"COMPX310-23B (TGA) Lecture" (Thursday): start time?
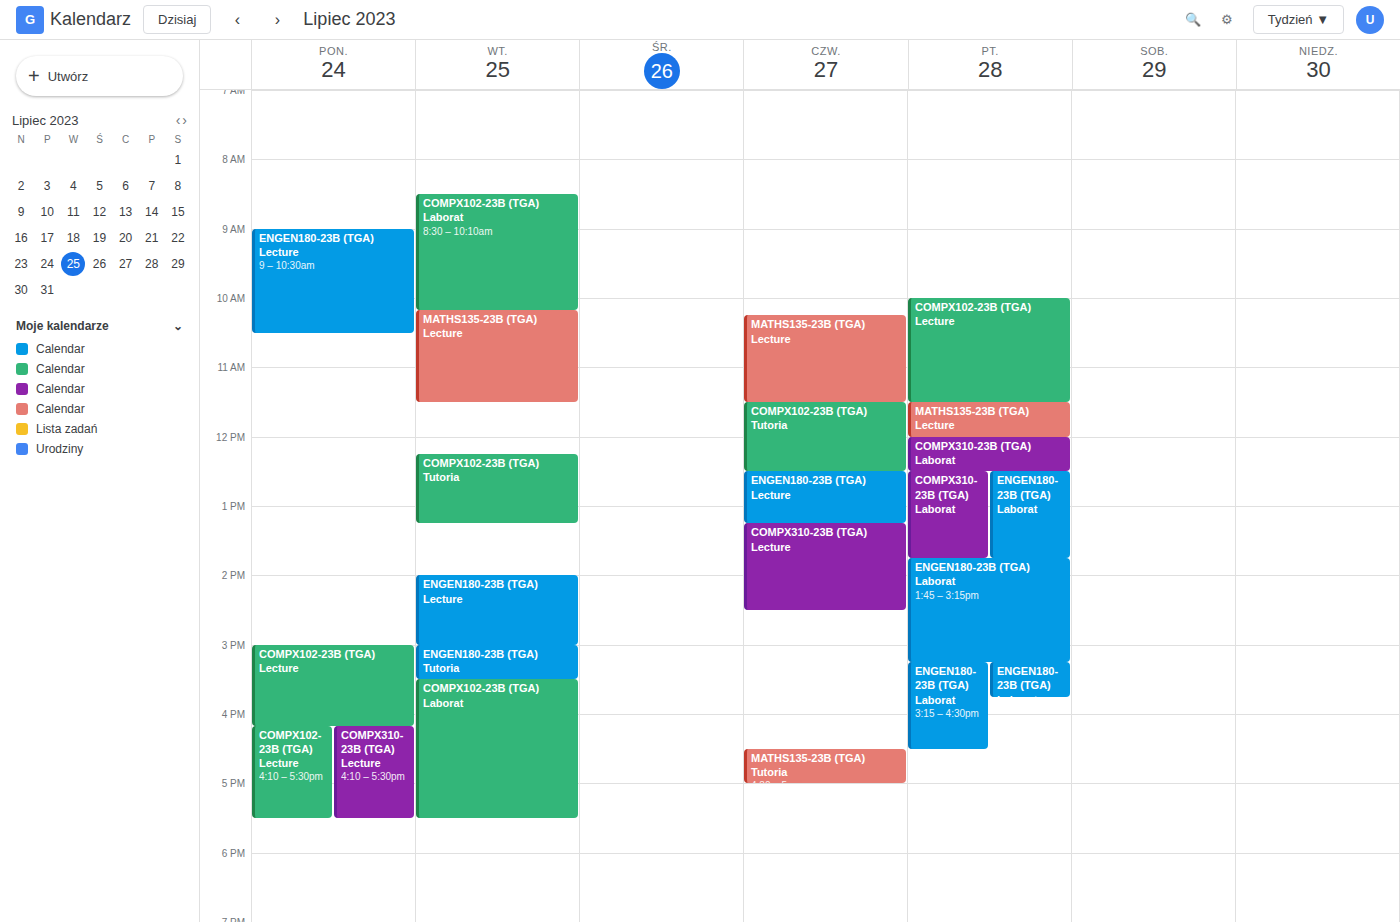
1:15 PM